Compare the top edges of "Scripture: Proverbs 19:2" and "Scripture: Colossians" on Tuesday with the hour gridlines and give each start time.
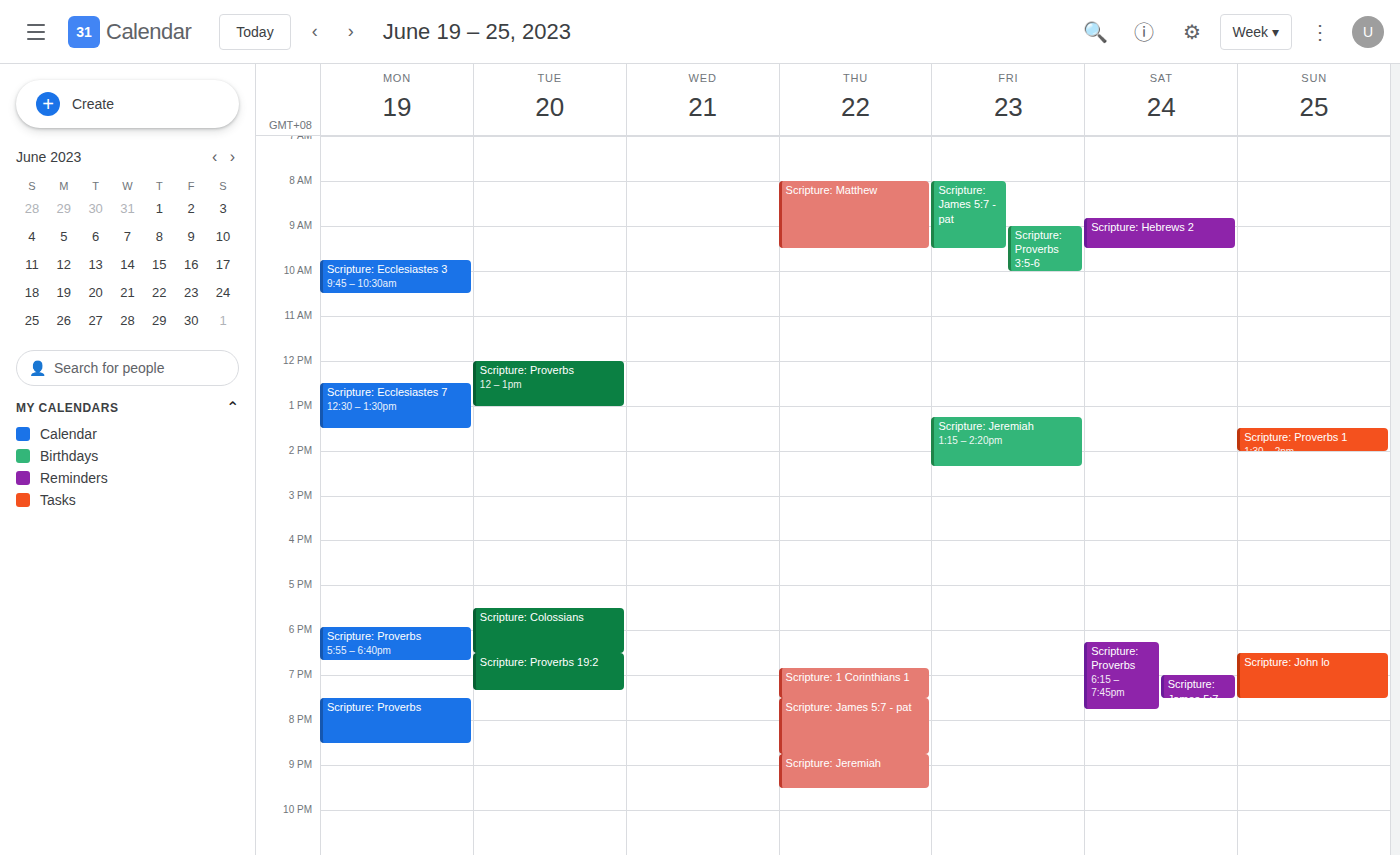
"Scripture: Proverbs 19:2": 6:30 PM, halfway between the 6 PM and 7 PM lines. "Scripture: Colossians": 5:30 PM, halfway between the 5 PM and 6 PM lines.